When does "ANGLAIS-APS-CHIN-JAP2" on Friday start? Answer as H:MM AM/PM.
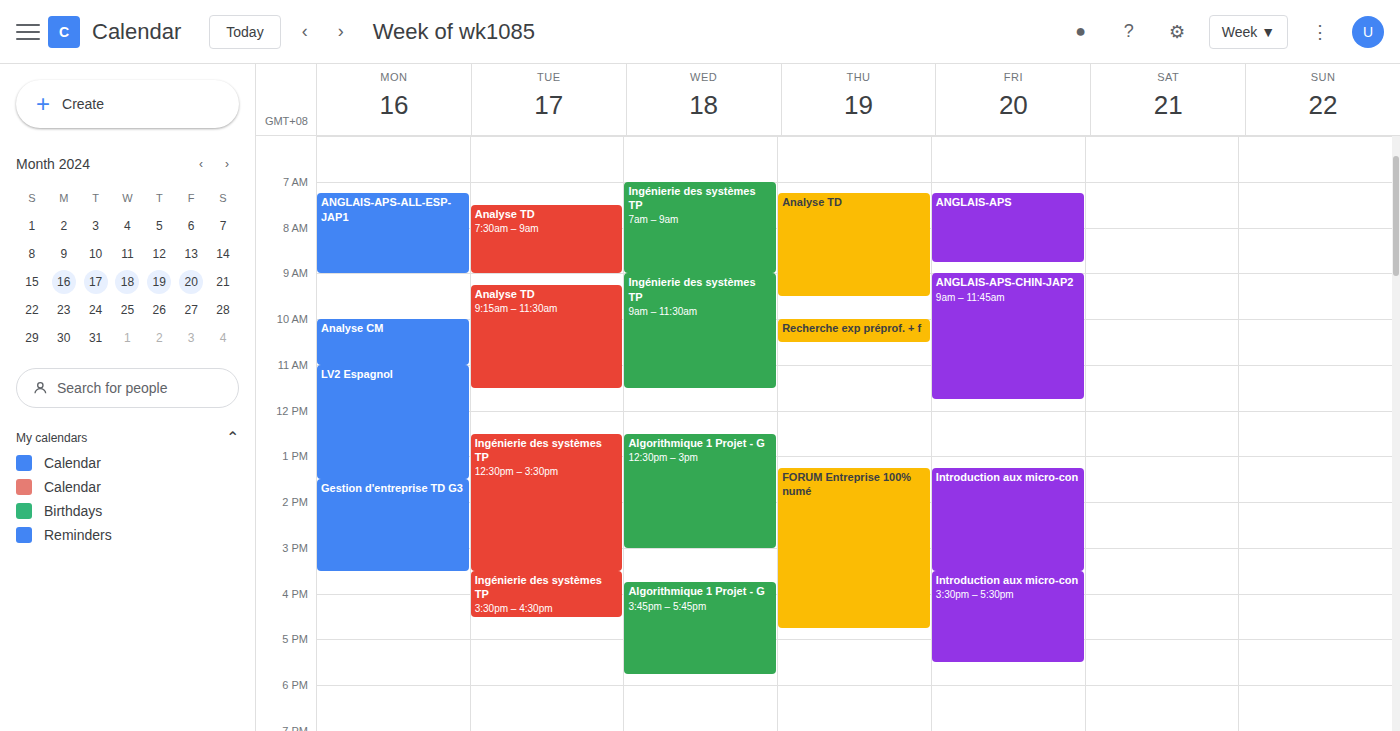
9:00 AM